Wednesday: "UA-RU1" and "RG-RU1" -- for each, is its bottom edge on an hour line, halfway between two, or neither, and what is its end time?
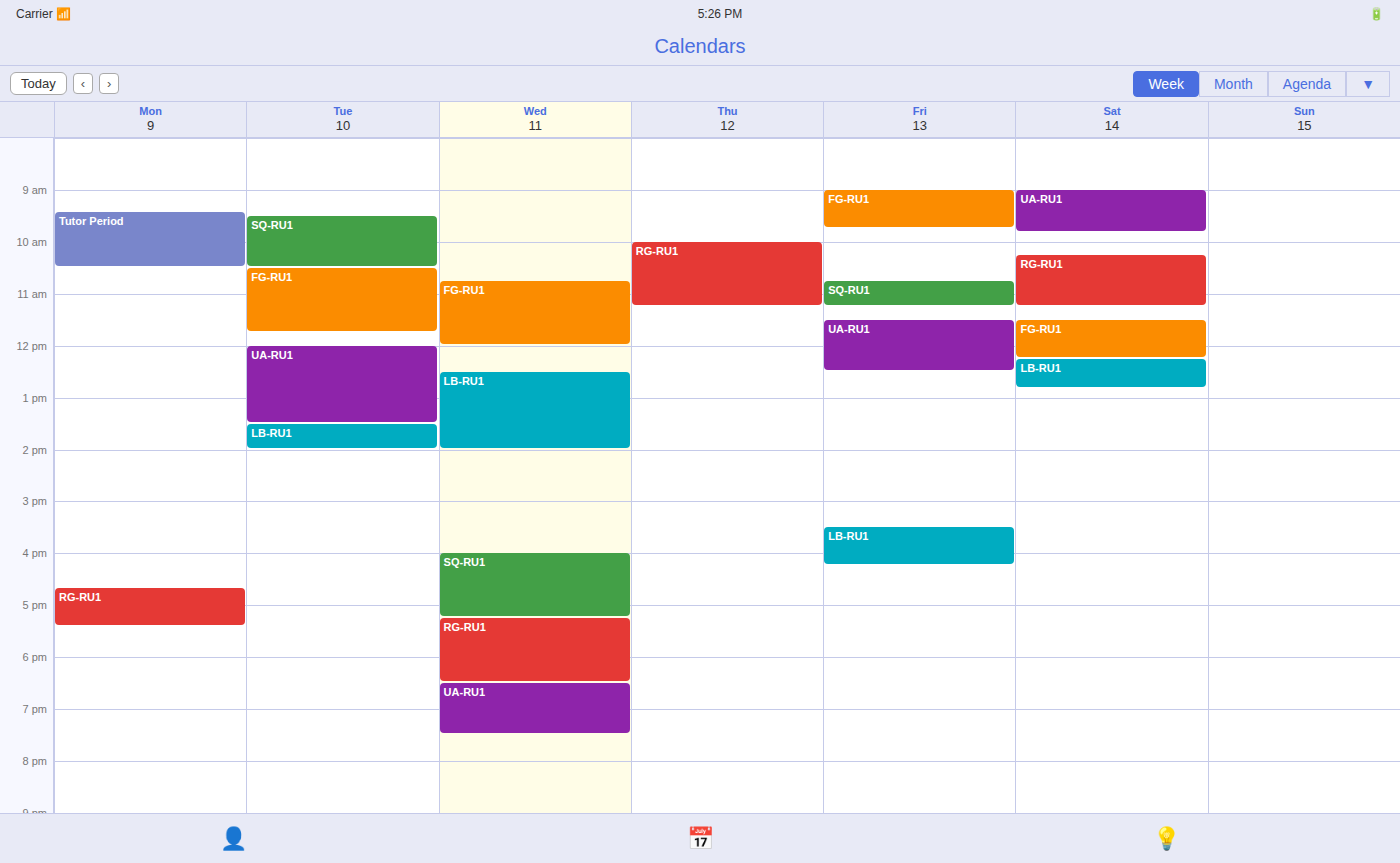
"UA-RU1": 7:30 PM, halfway between the 7 PM and 8 PM lines. "RG-RU1": 6:30 PM, halfway between the 6 PM and 7 PM lines.